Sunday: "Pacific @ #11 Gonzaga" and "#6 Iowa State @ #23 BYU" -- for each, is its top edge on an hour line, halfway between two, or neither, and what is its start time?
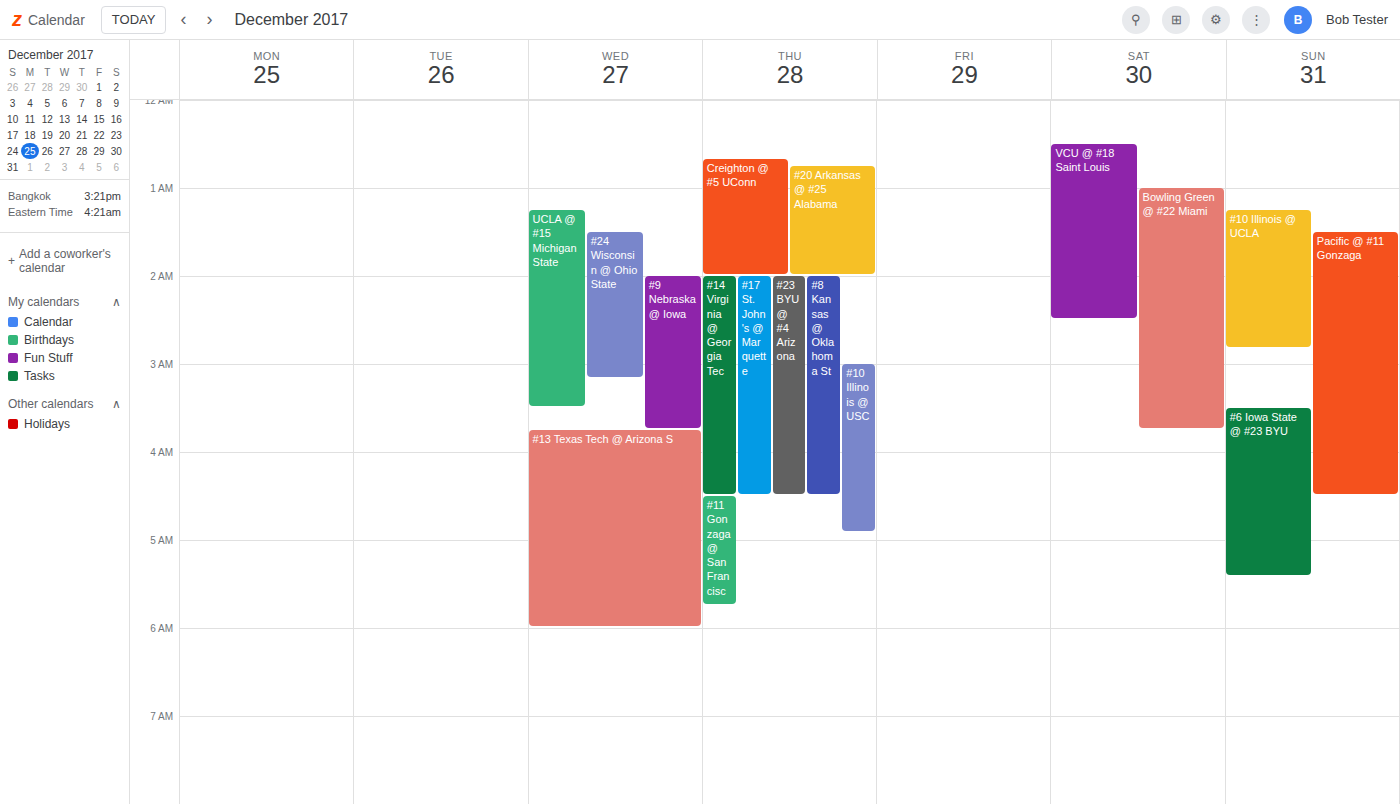
"Pacific @ #11 Gonzaga": 1:30 AM, halfway between the 1 AM and 2 AM lines. "#6 Iowa State @ #23 BYU": 3:30 AM, halfway between the 3 AM and 4 AM lines.